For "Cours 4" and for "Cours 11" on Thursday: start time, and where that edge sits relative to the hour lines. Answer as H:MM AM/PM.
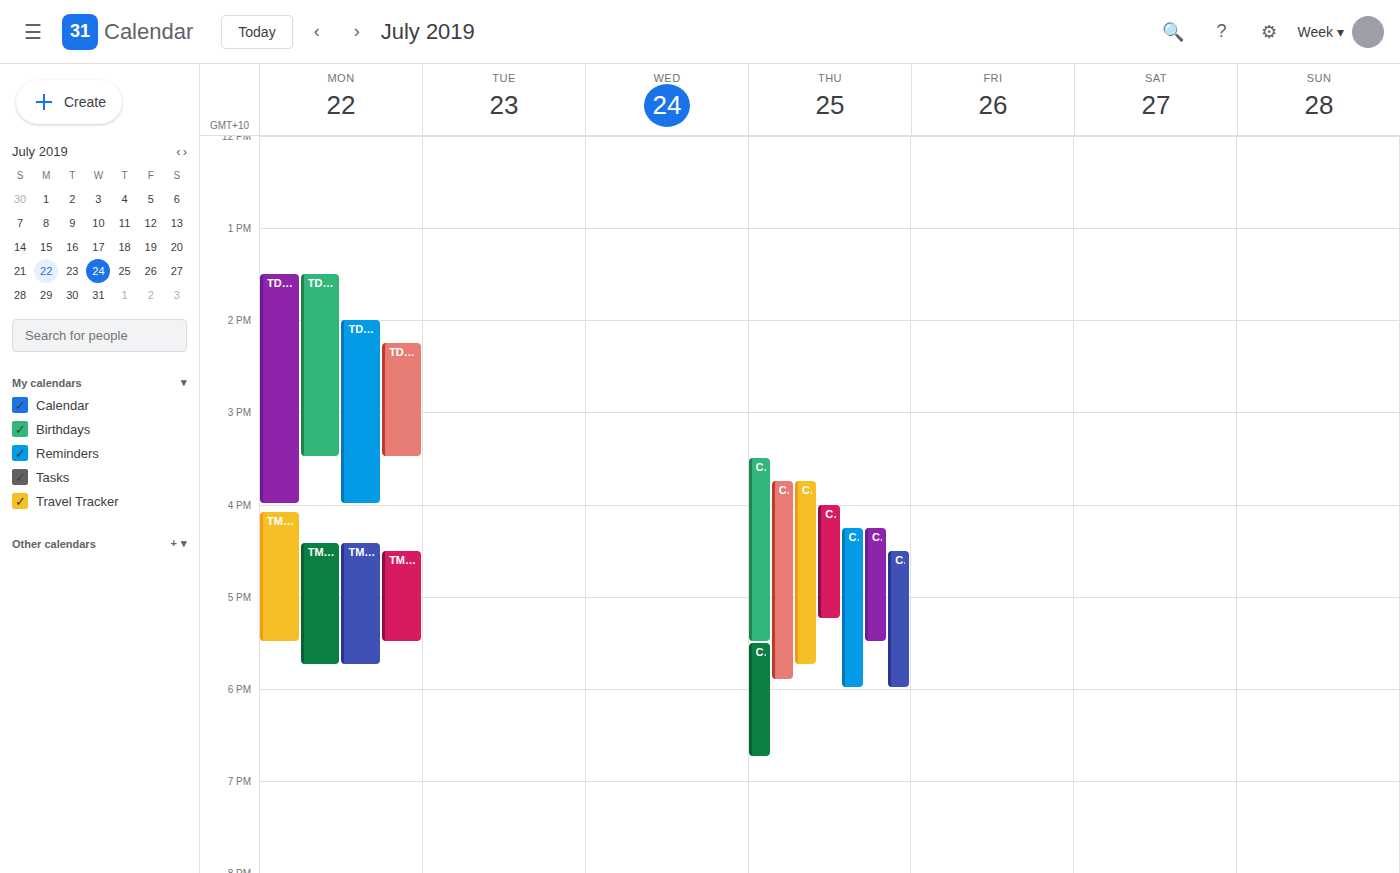
"Cours 4": 3:45 PM, neither: three quarters of the way from the 3 PM line to the 4 PM line. "Cours 11": 4:15 PM, neither: a quarter of the way from the 4 PM line to the 5 PM line.